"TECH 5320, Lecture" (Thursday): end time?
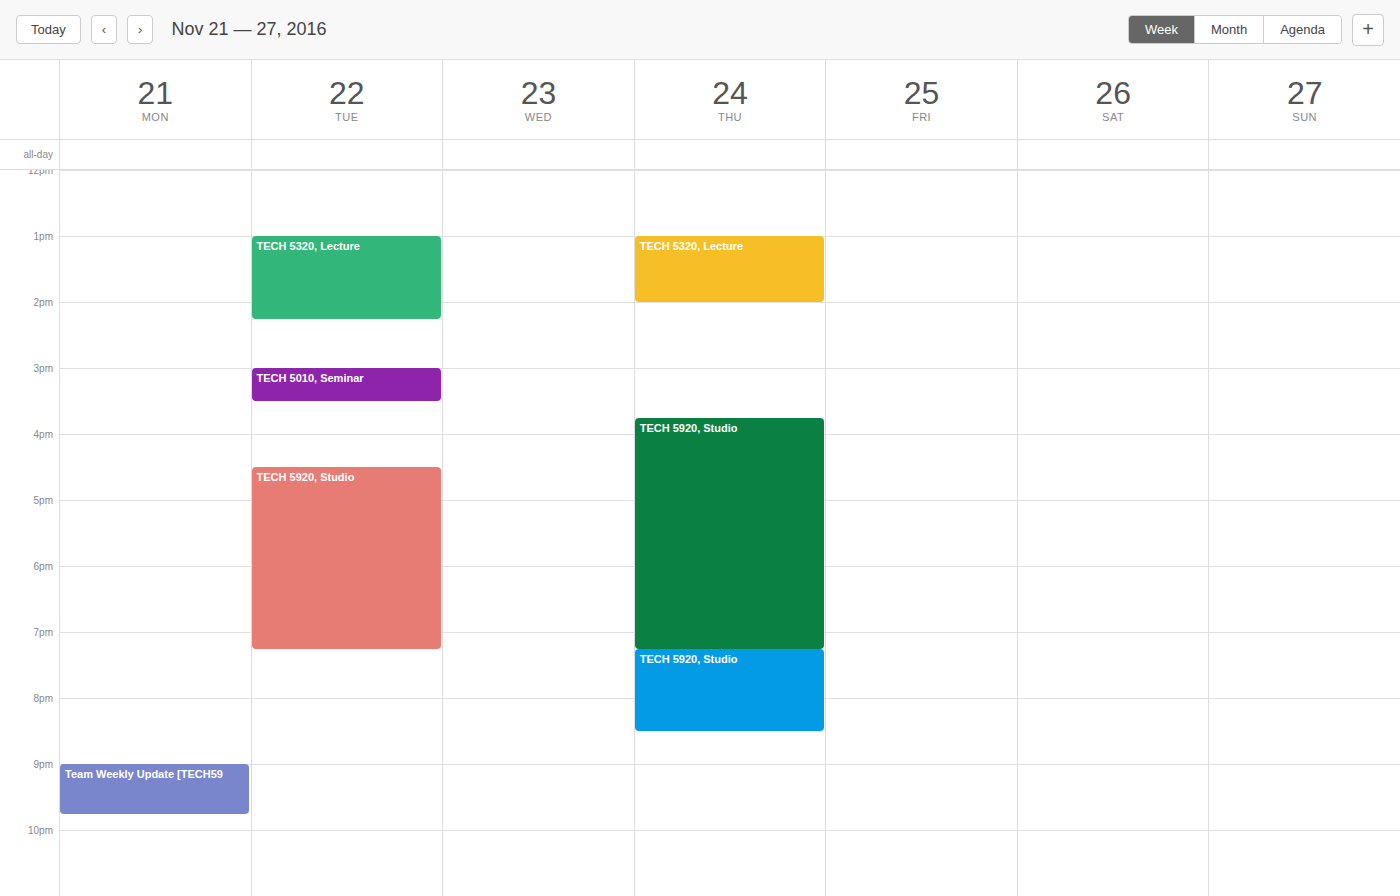
14:00